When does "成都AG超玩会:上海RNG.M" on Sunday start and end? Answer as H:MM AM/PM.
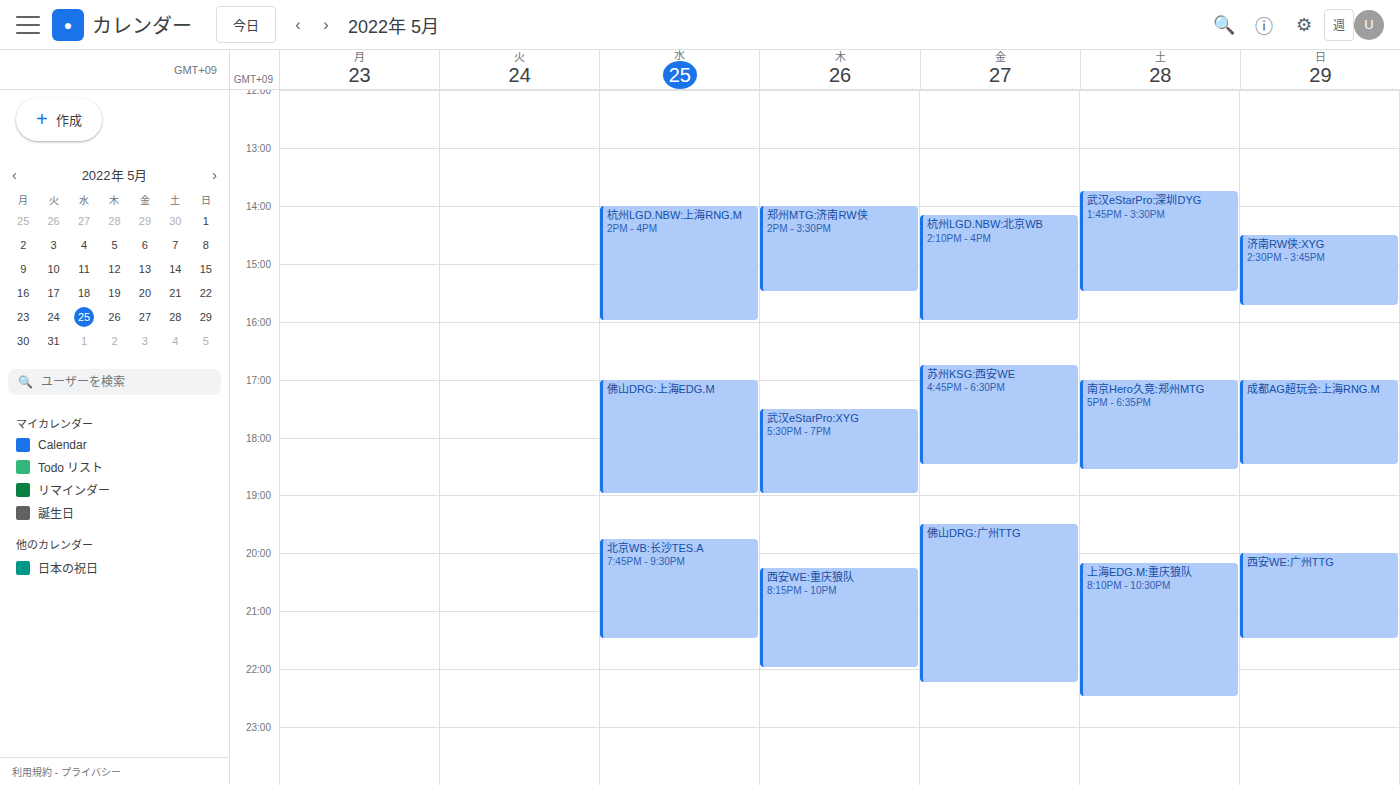
5:00 PM to 6:30 PM